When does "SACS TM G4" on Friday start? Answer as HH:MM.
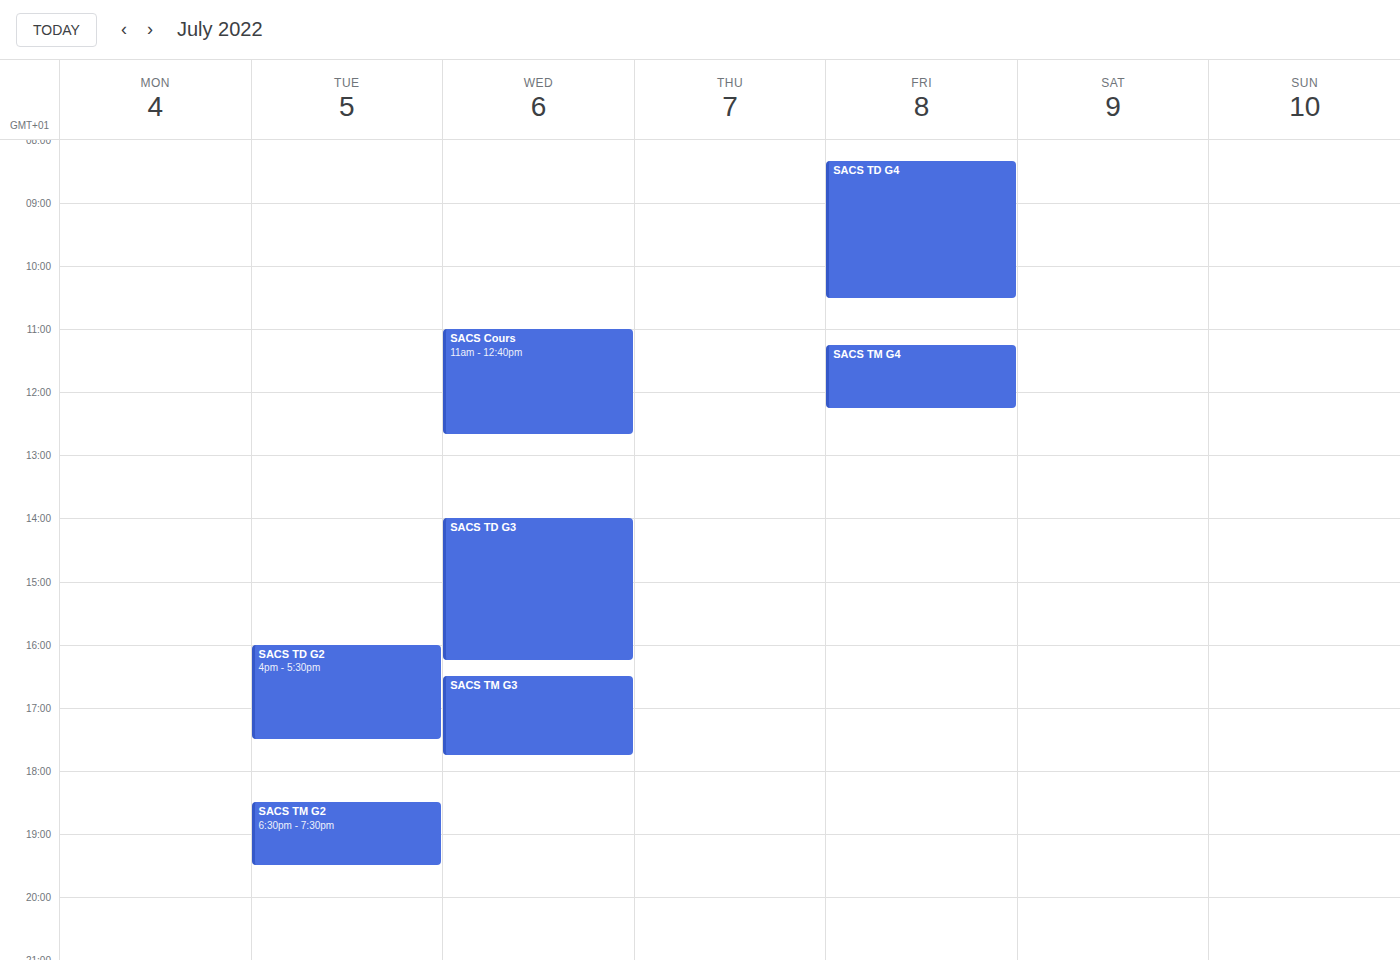
11:15